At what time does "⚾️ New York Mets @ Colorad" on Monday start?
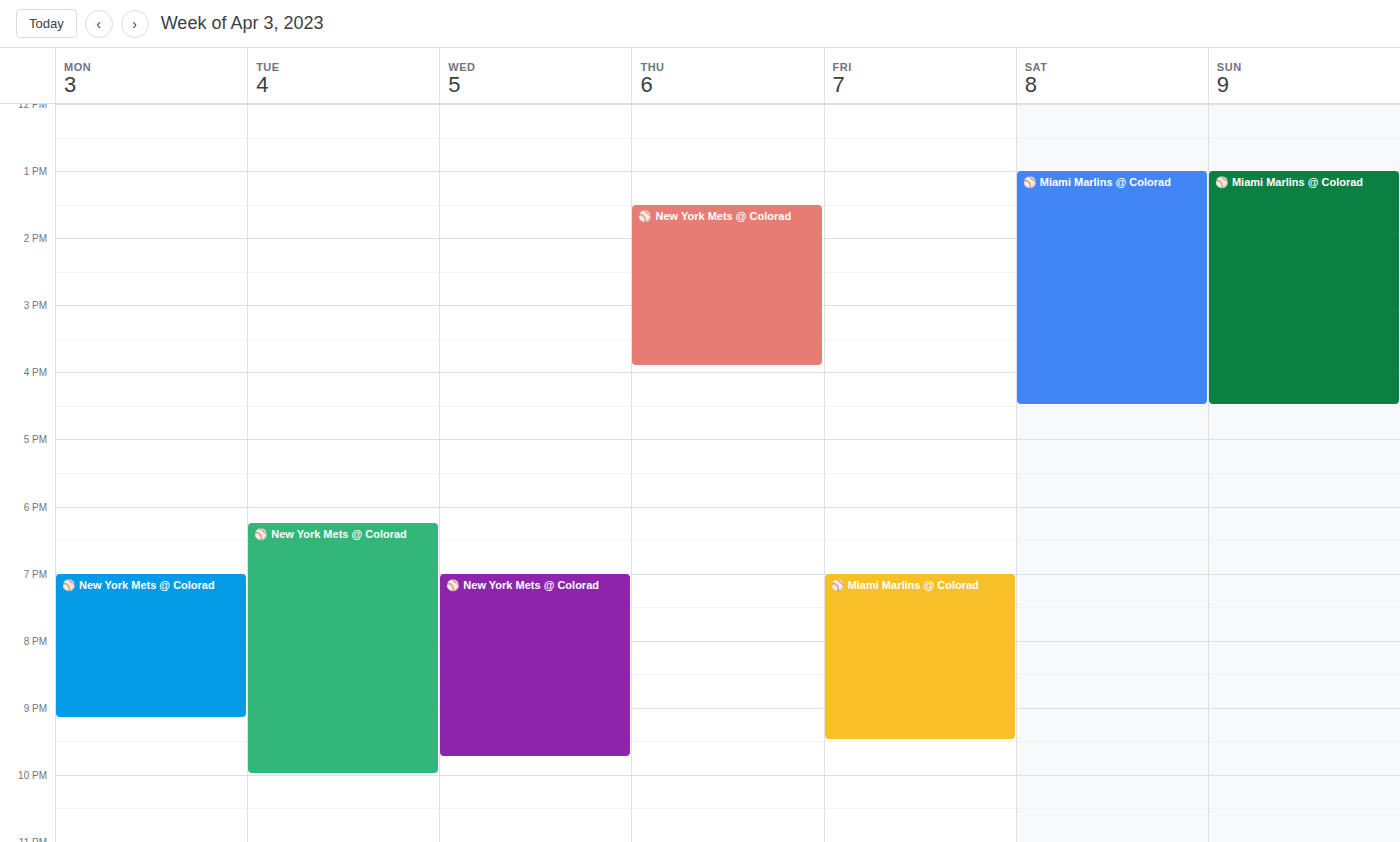
7:00 PM